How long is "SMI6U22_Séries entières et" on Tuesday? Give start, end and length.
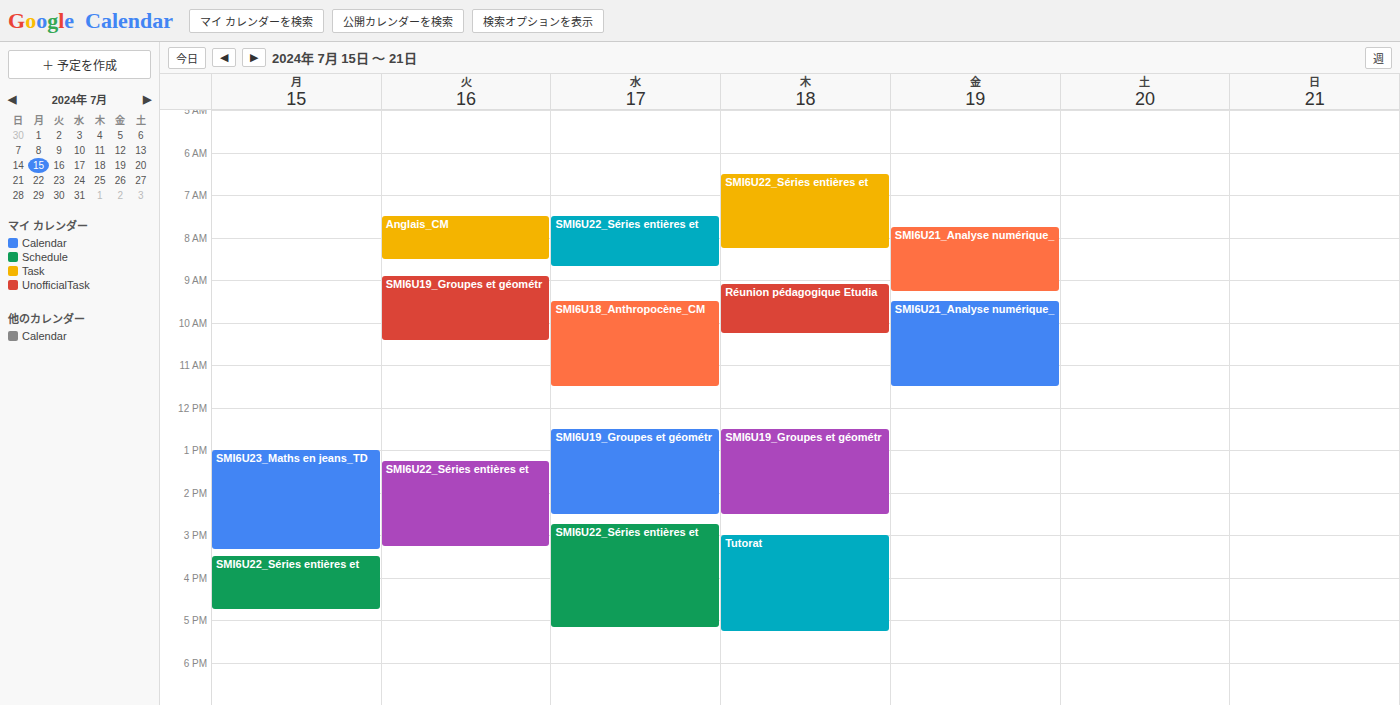
1:15 PM to 3:15 PM, 2 hours